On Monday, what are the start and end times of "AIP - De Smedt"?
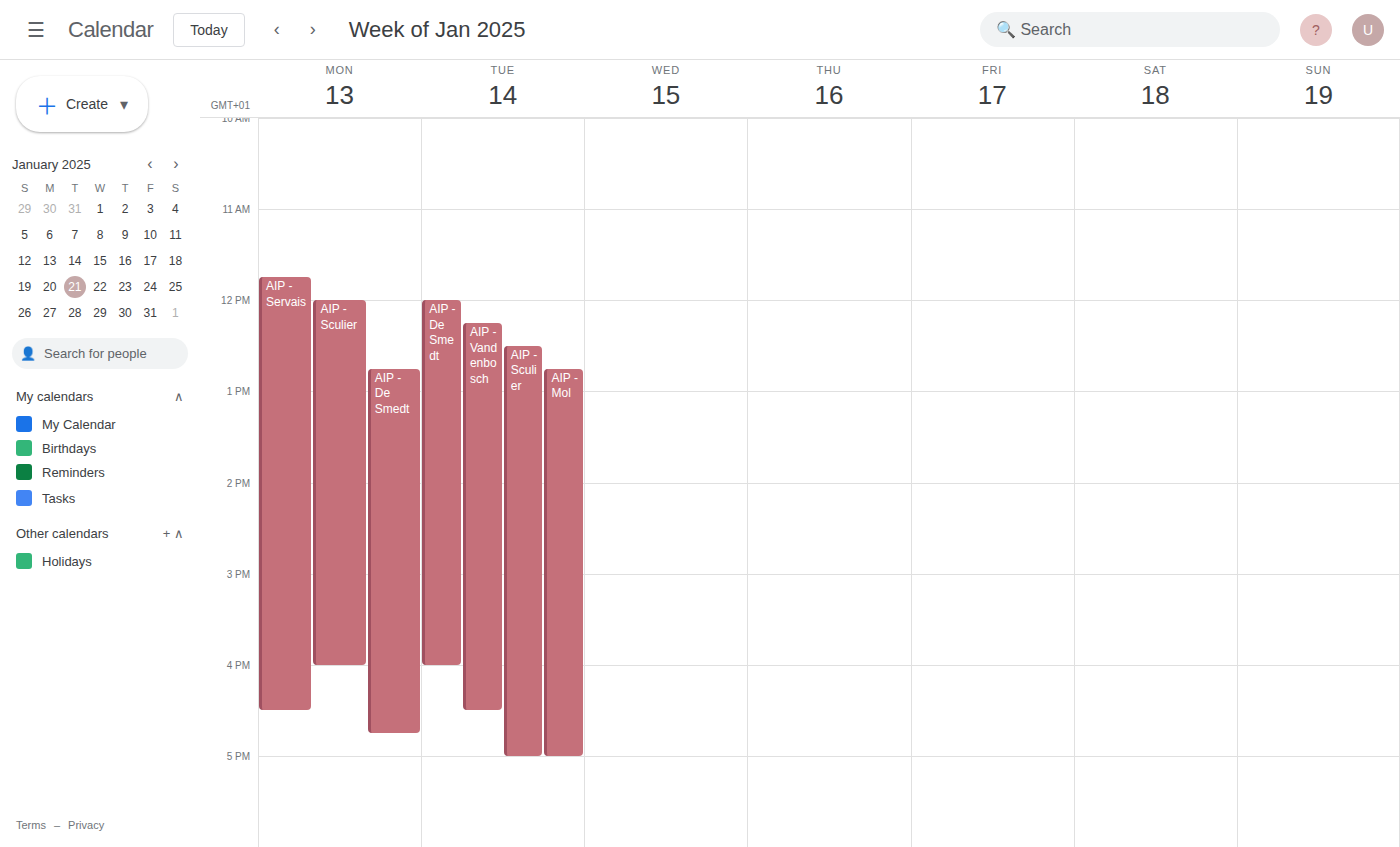
12:45 PM to 4:45 PM